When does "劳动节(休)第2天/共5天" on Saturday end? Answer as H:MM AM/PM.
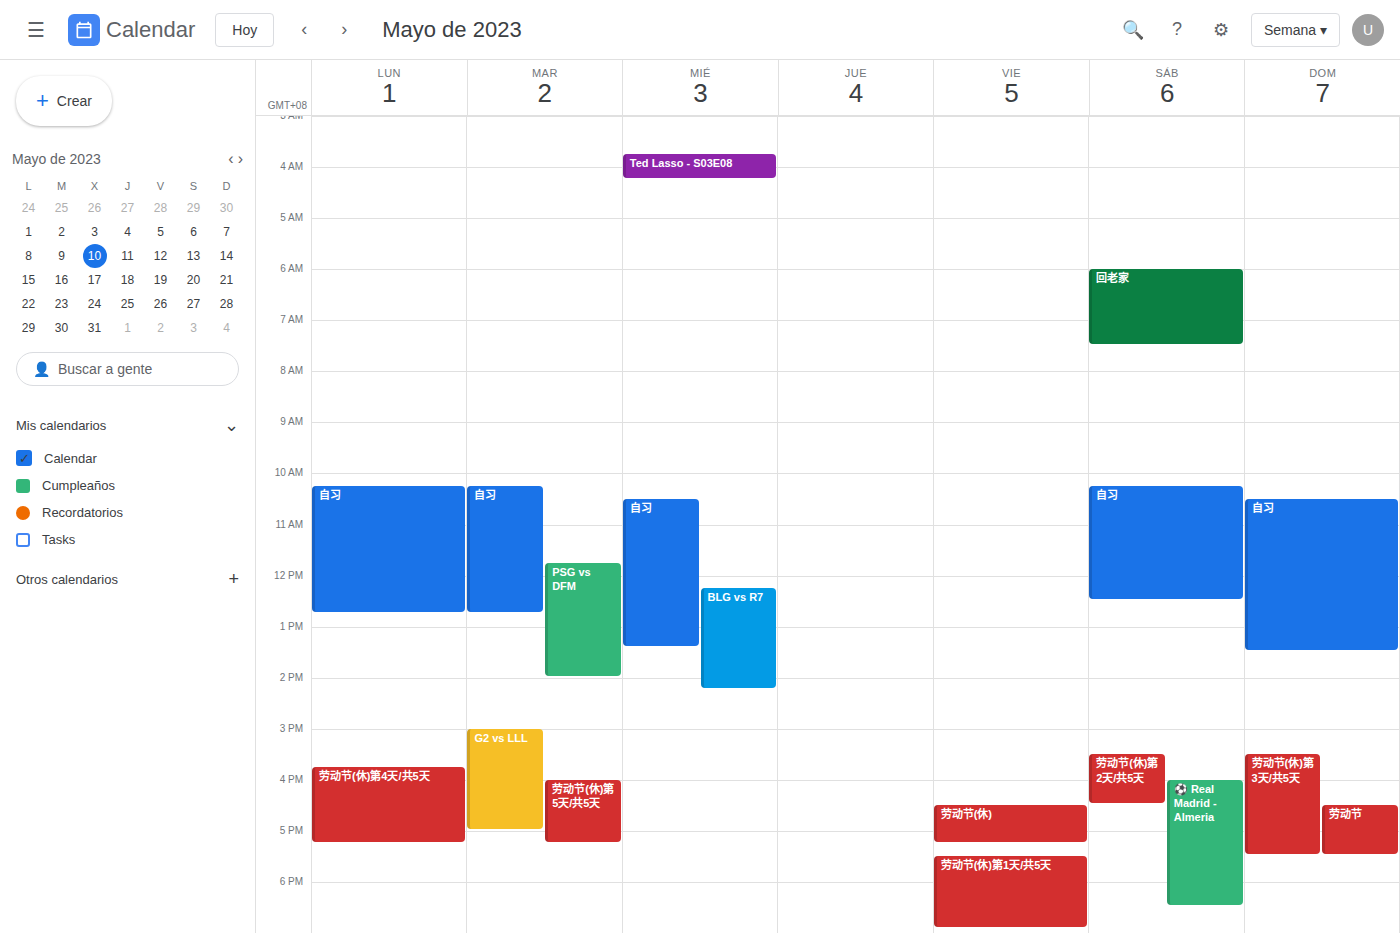
4:30 PM